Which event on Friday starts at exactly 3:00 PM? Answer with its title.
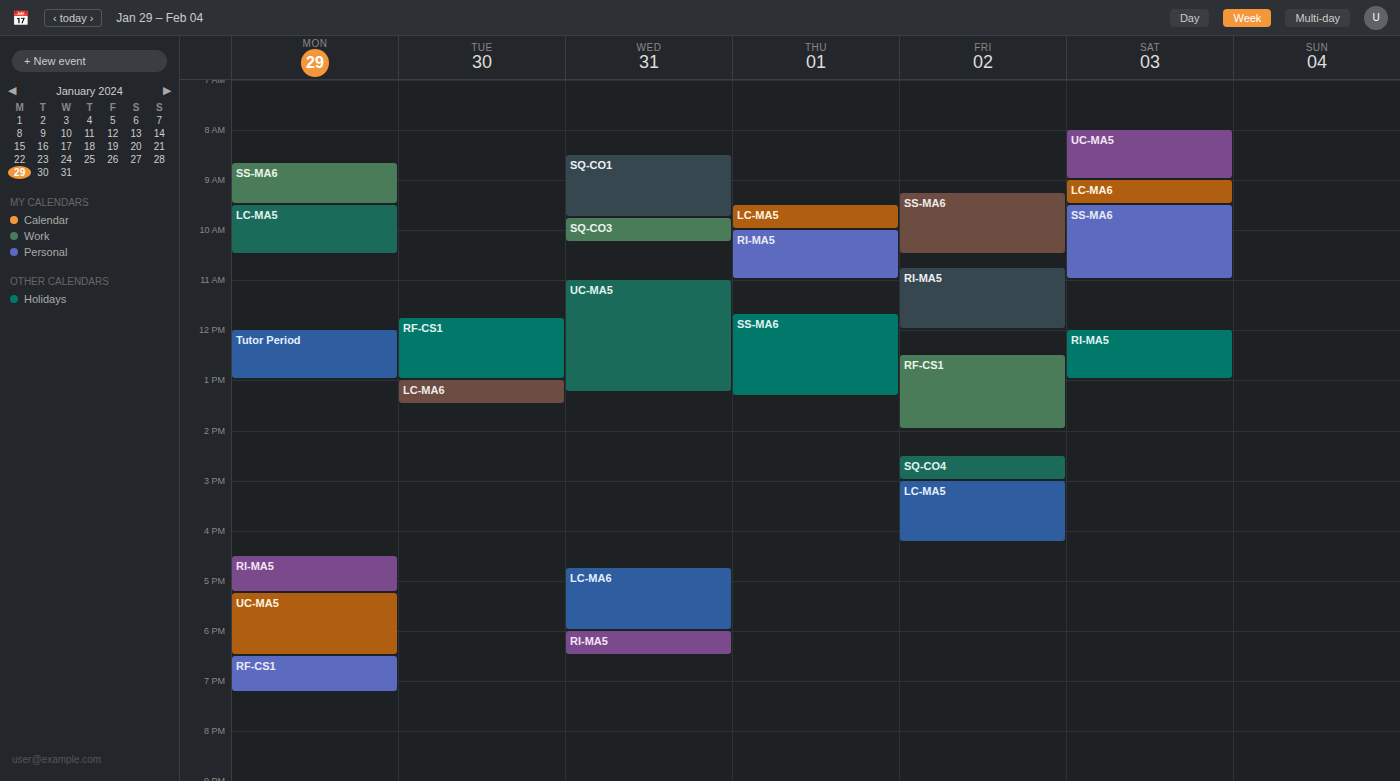
"LC-MA5"